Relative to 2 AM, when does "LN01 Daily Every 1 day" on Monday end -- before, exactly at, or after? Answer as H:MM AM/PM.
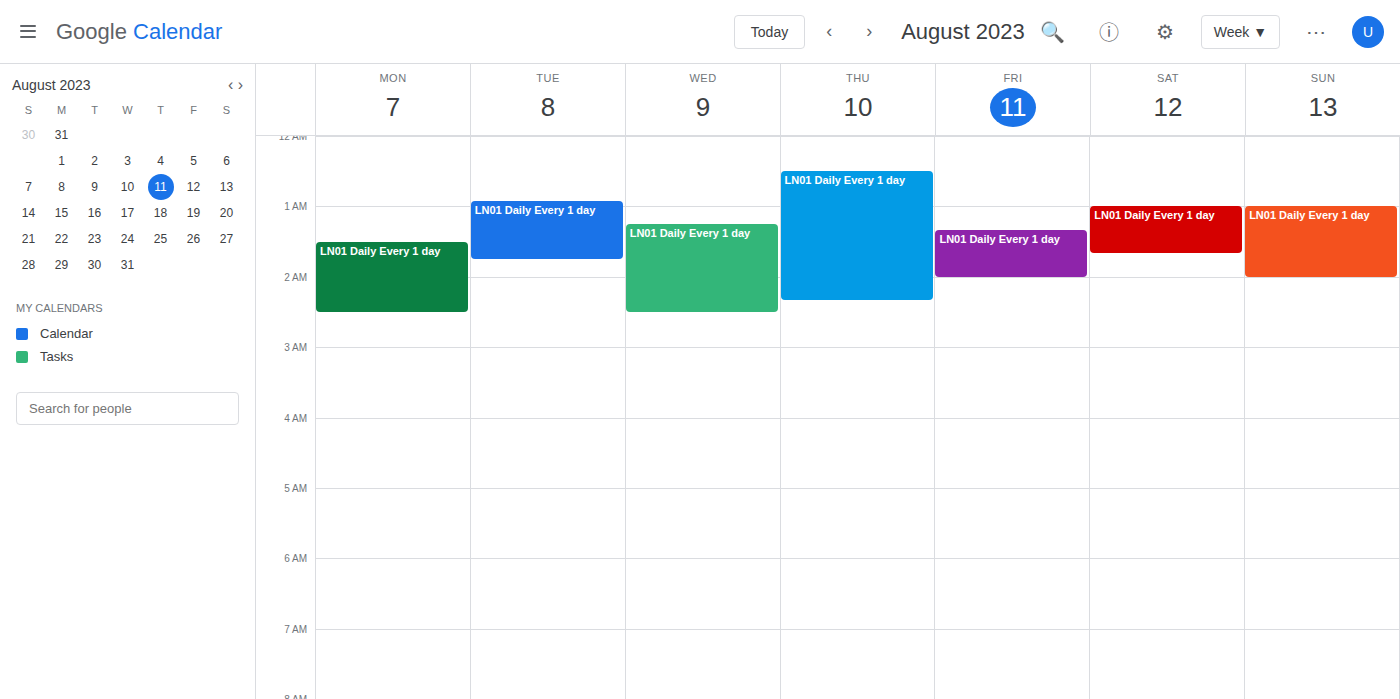
2:30 AM -- after 2 AM, 30 minutes below the 2 AM line.